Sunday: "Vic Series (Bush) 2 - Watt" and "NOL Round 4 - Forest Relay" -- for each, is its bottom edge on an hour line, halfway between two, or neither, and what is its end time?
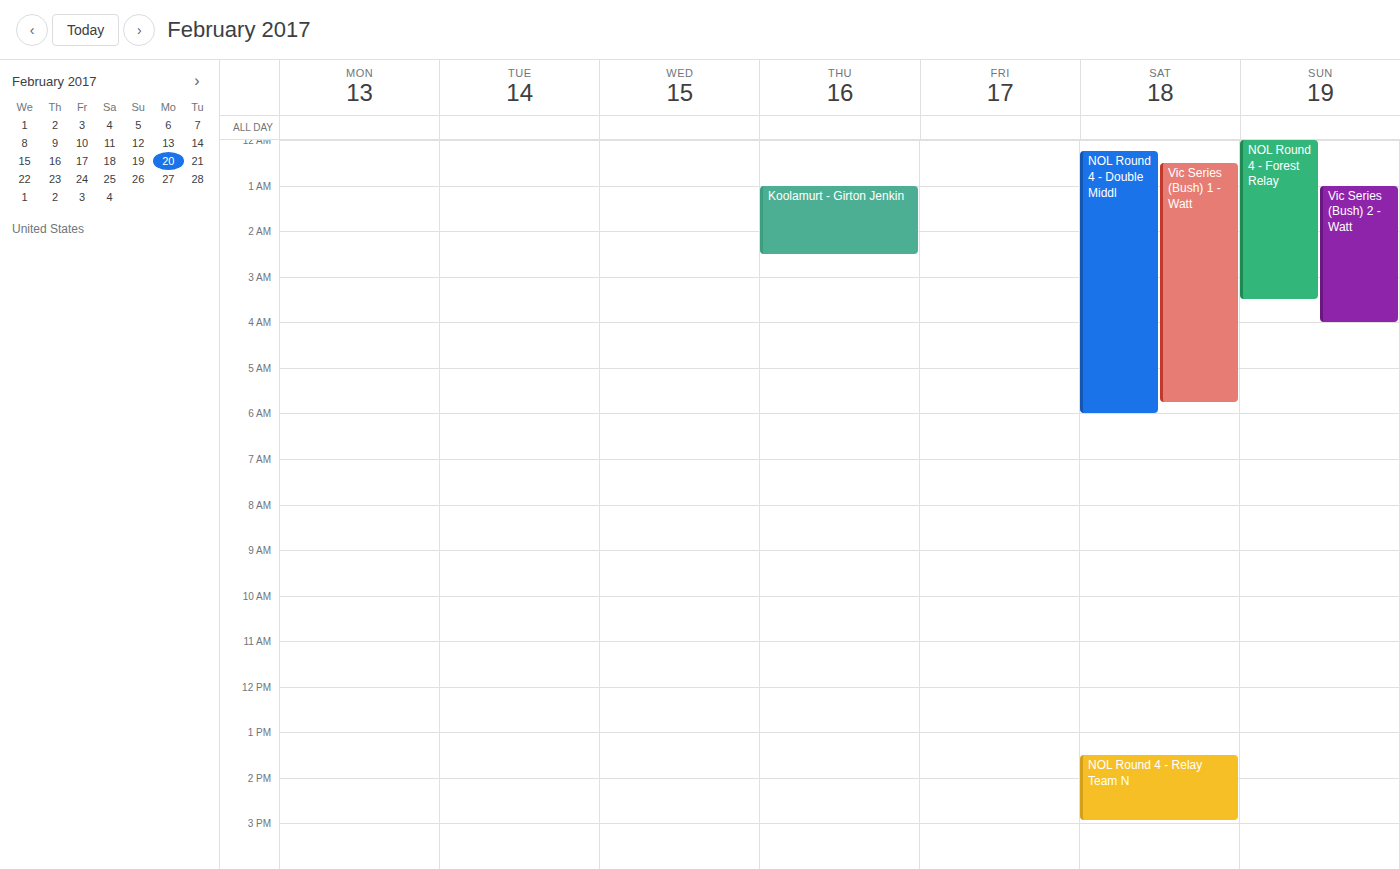
"Vic Series (Bush) 2 - Watt": 4:00 AM, exactly on the 4 AM line. "NOL Round 4 - Forest Relay": 3:30 AM, halfway between the 3 AM and 4 AM lines.